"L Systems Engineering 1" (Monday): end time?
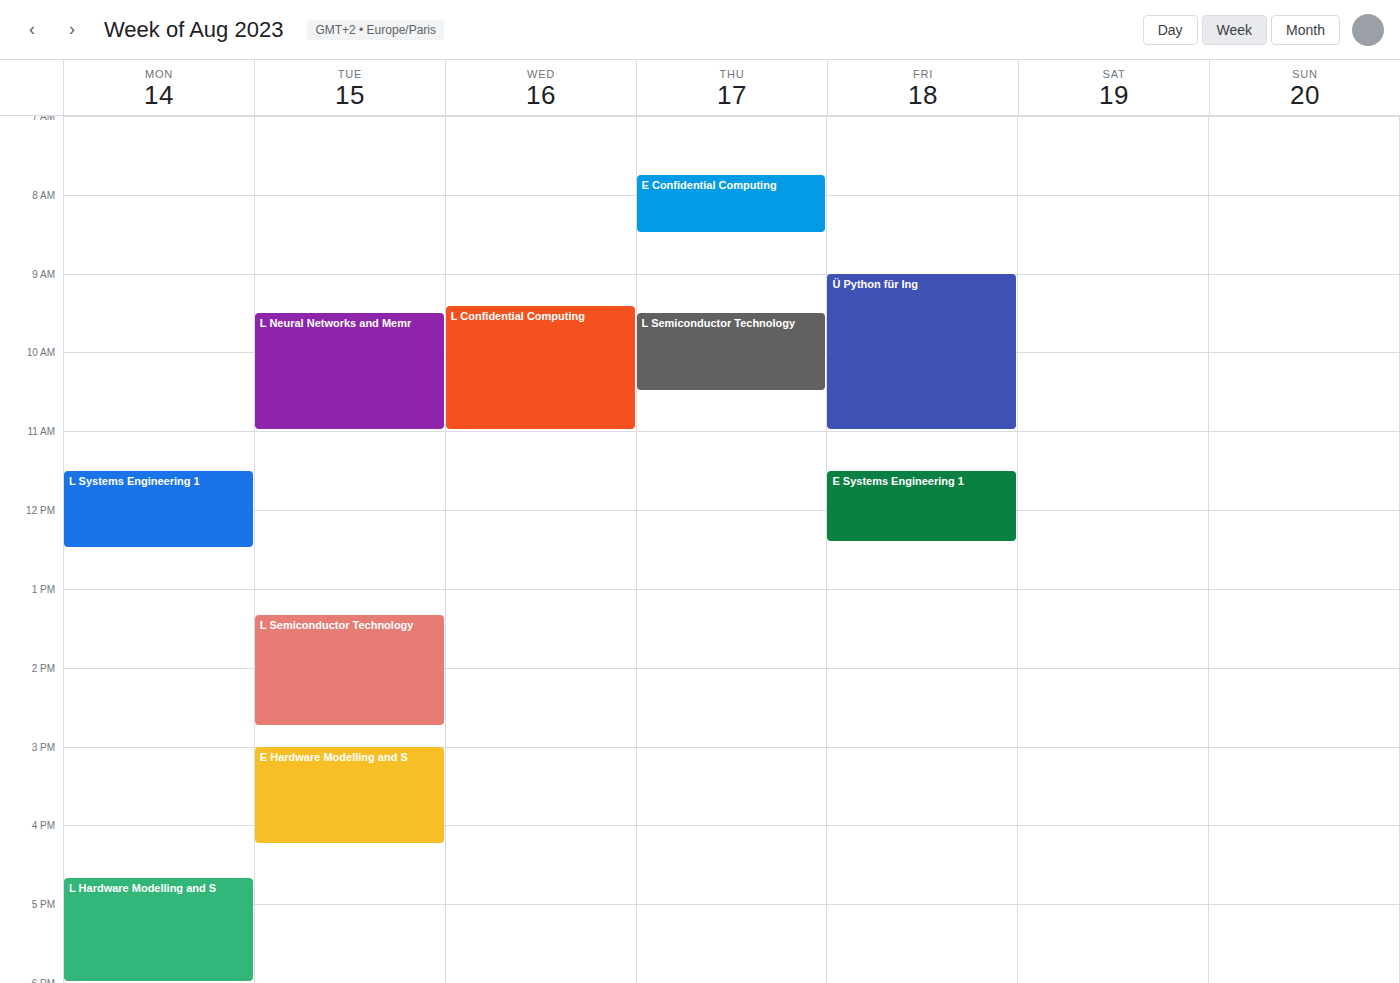
12:30 PM